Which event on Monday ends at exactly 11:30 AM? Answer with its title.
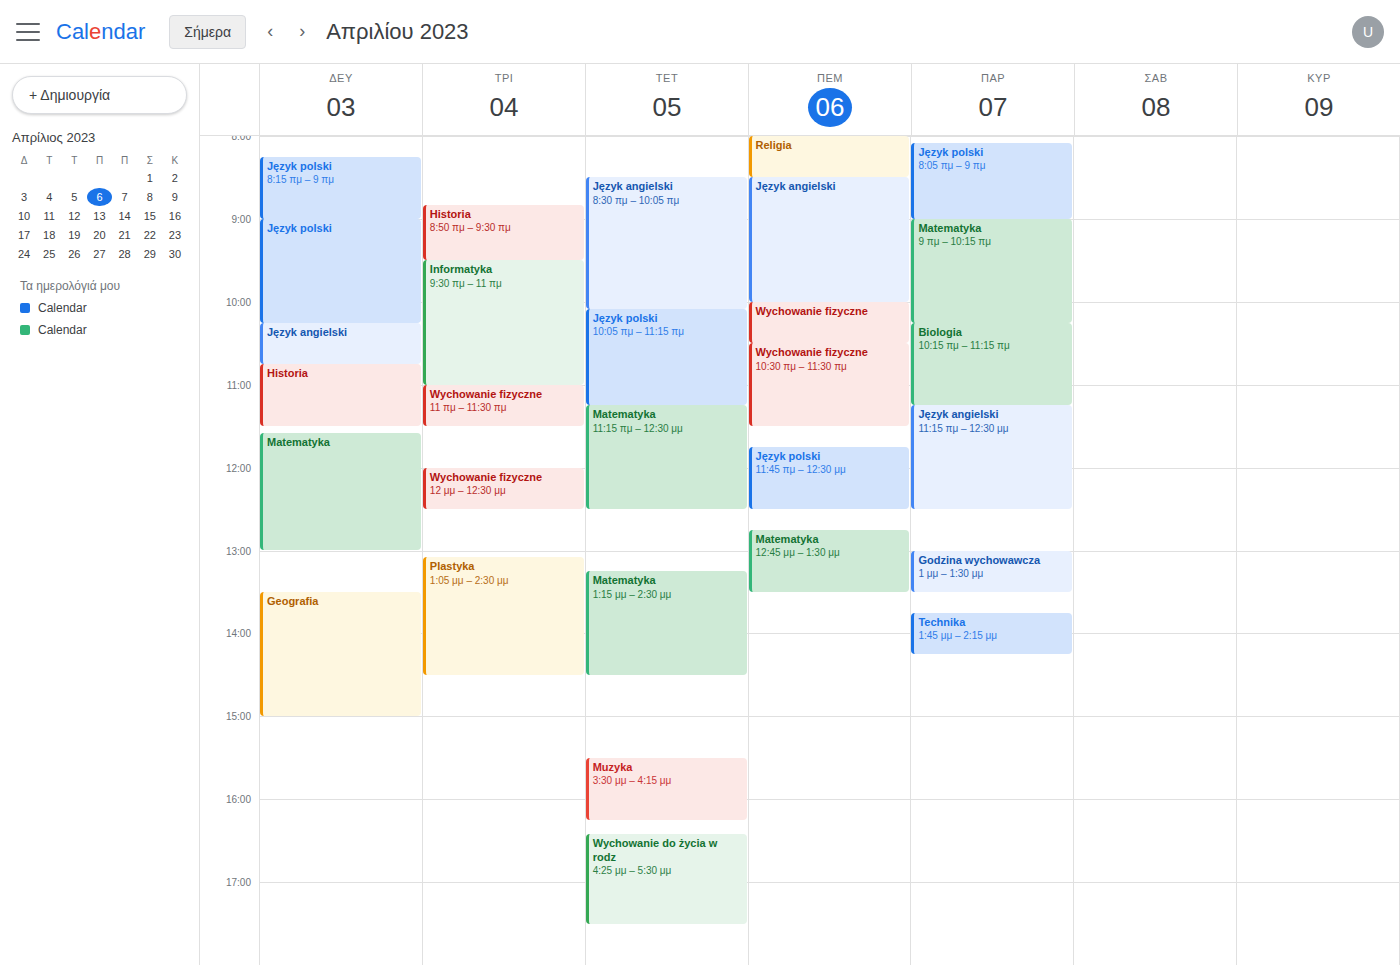
"Historia"